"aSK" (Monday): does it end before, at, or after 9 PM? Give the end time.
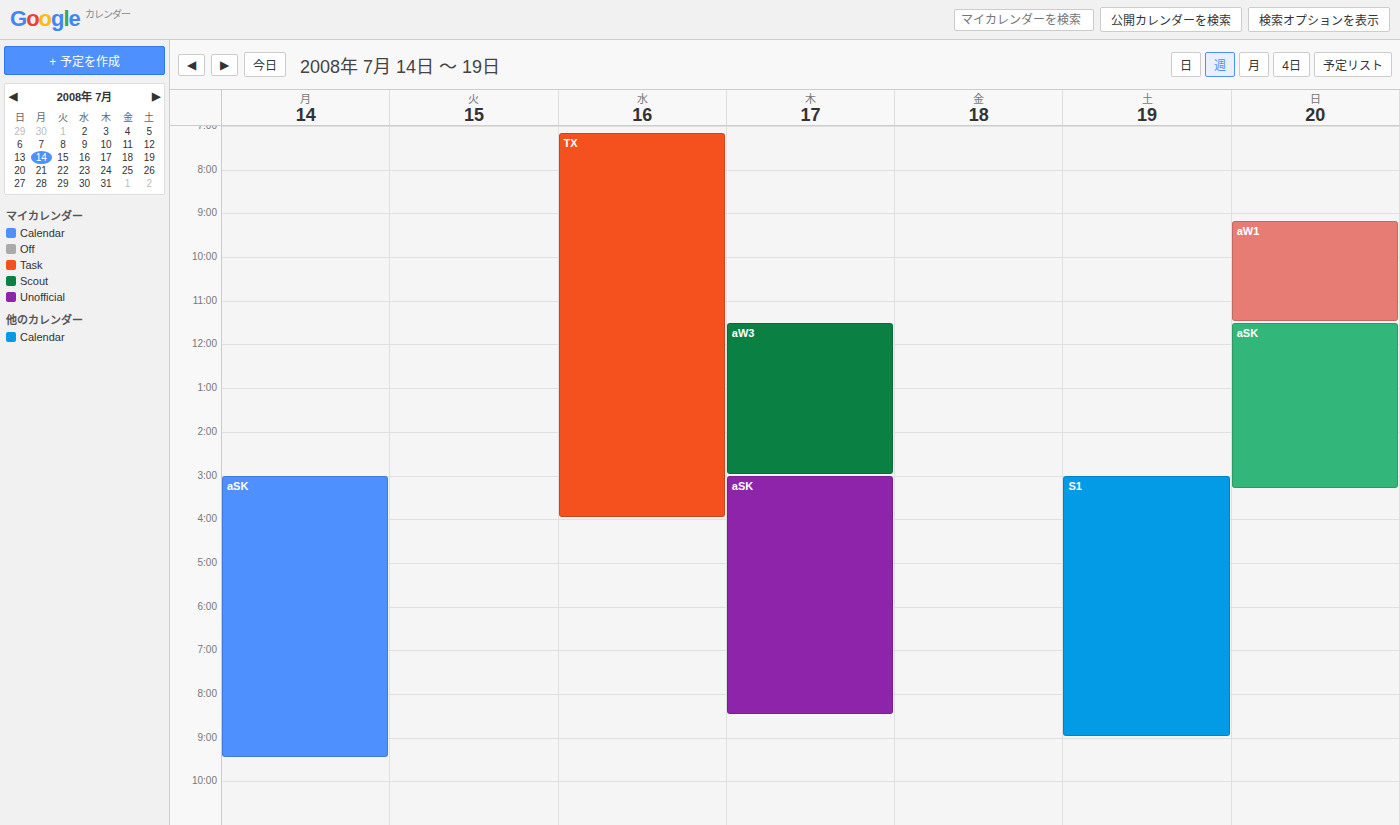
9:30 PM -- after 9 PM, 30 minutes below the 9 PM line.